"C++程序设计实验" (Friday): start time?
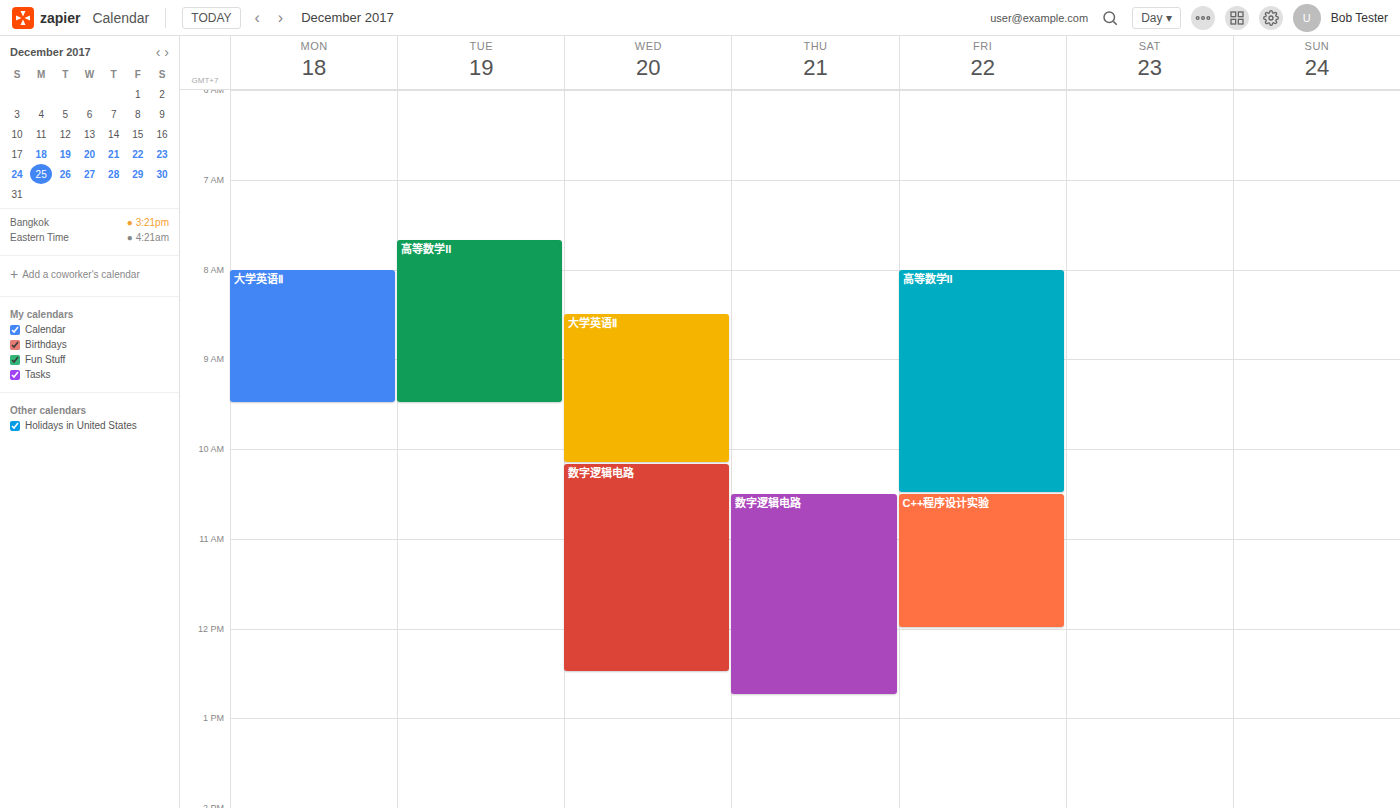
10:30 AM